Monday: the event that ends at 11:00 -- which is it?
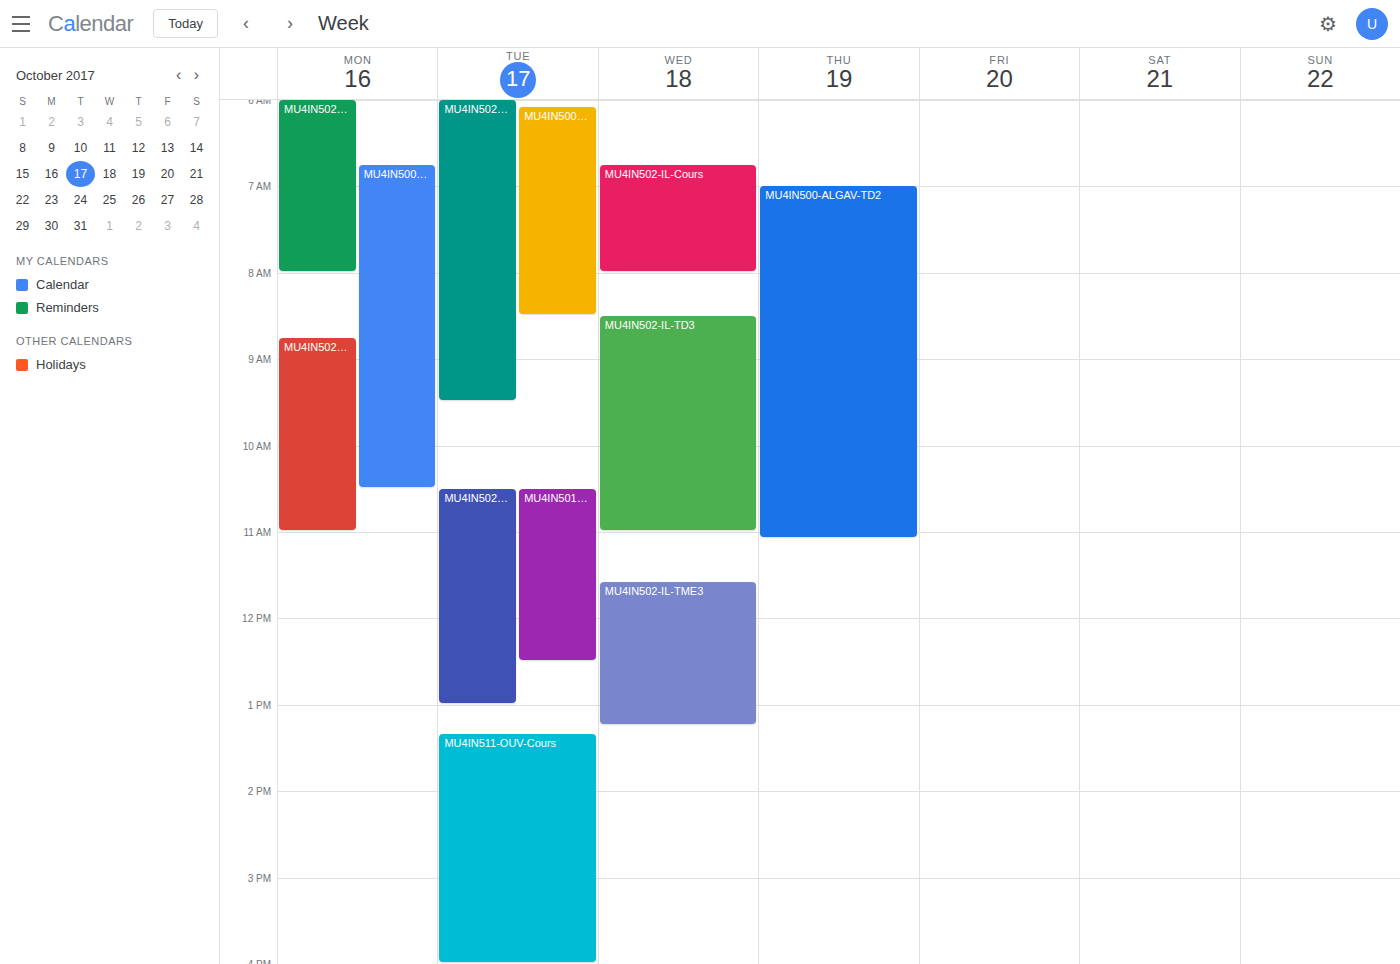
"MU4IN502-IL-TME1"